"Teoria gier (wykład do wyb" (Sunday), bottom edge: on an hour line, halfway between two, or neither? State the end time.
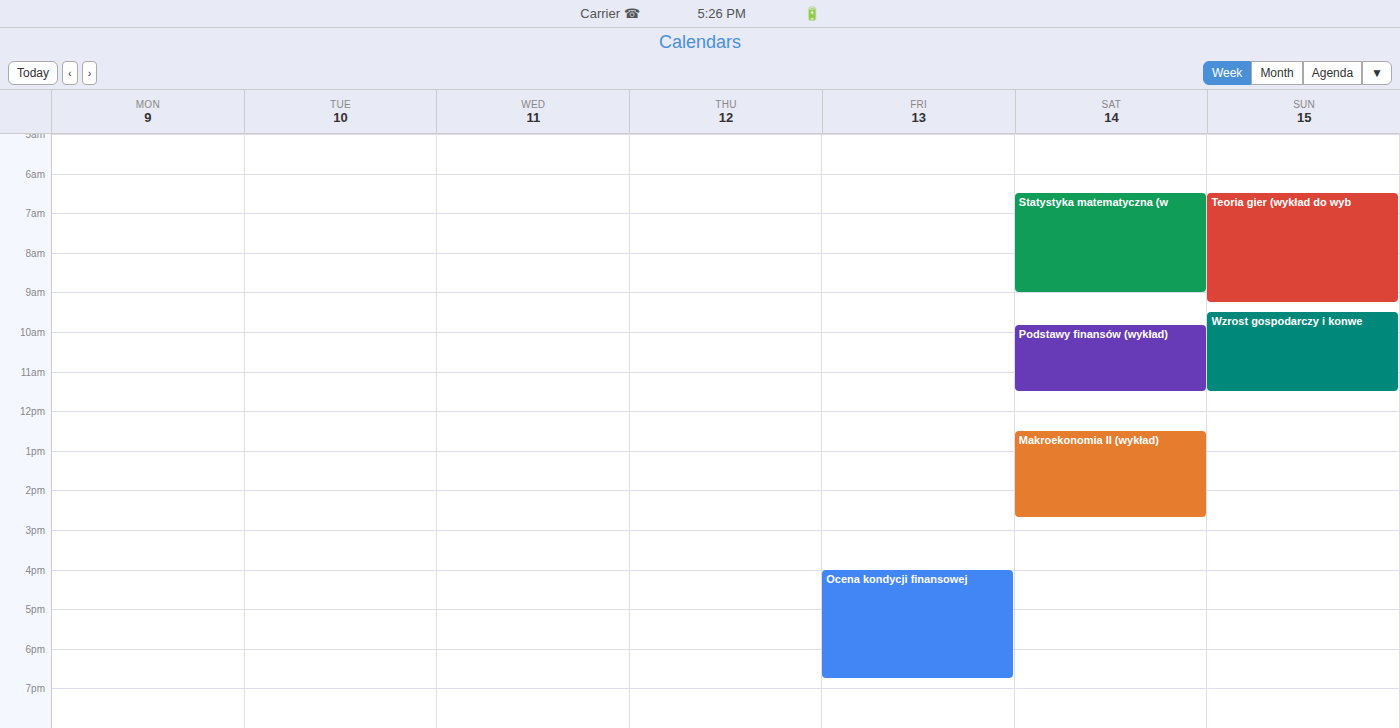
9:15 AM -- neither: a quarter of the way from the 9 AM line to the 10 AM line.